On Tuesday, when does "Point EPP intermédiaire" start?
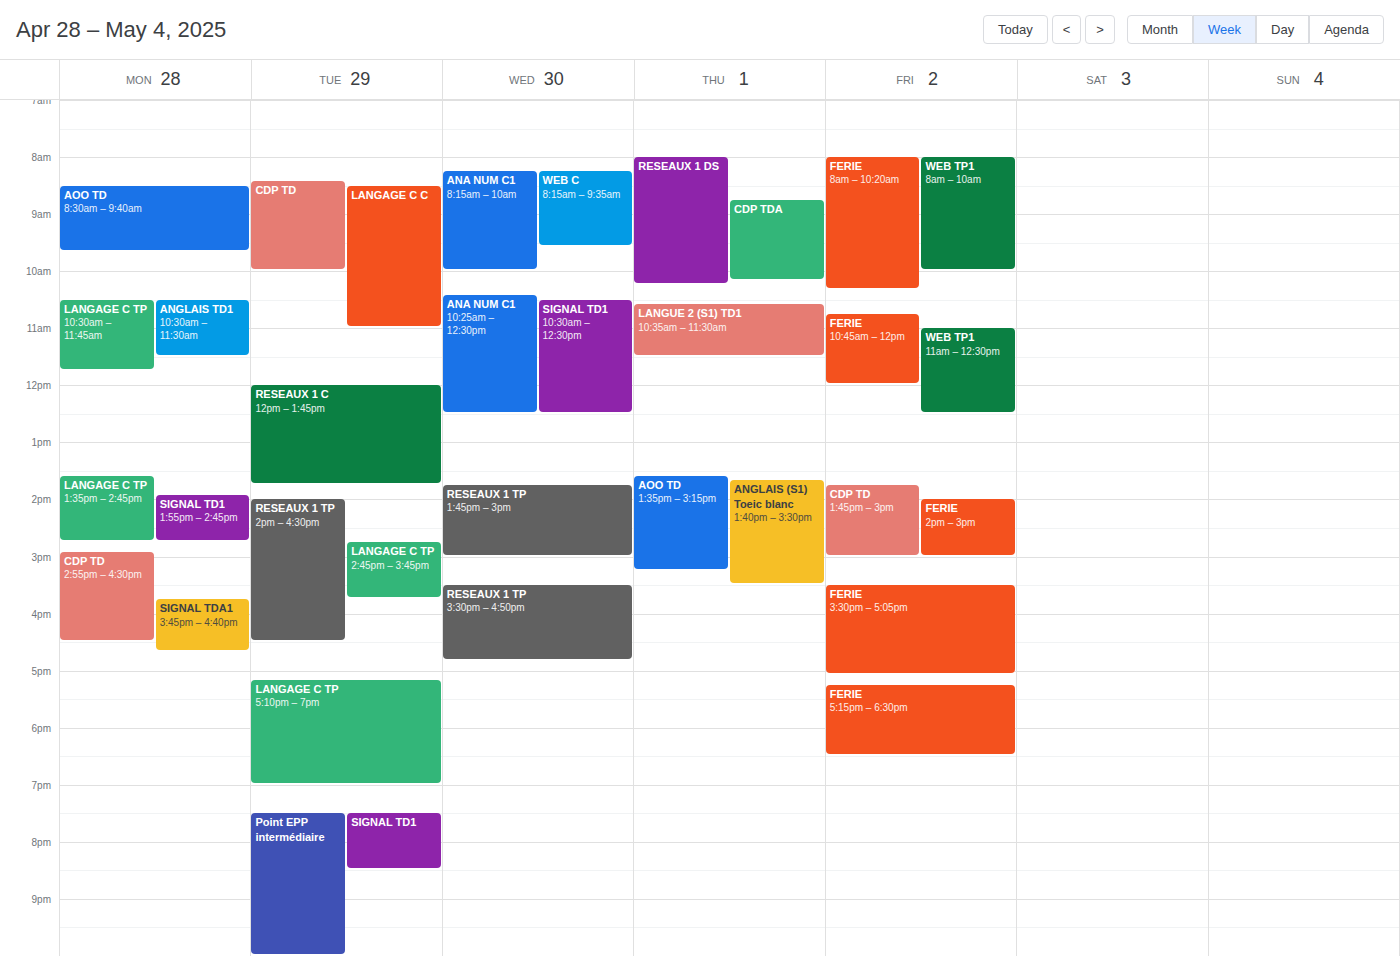
7:30 PM